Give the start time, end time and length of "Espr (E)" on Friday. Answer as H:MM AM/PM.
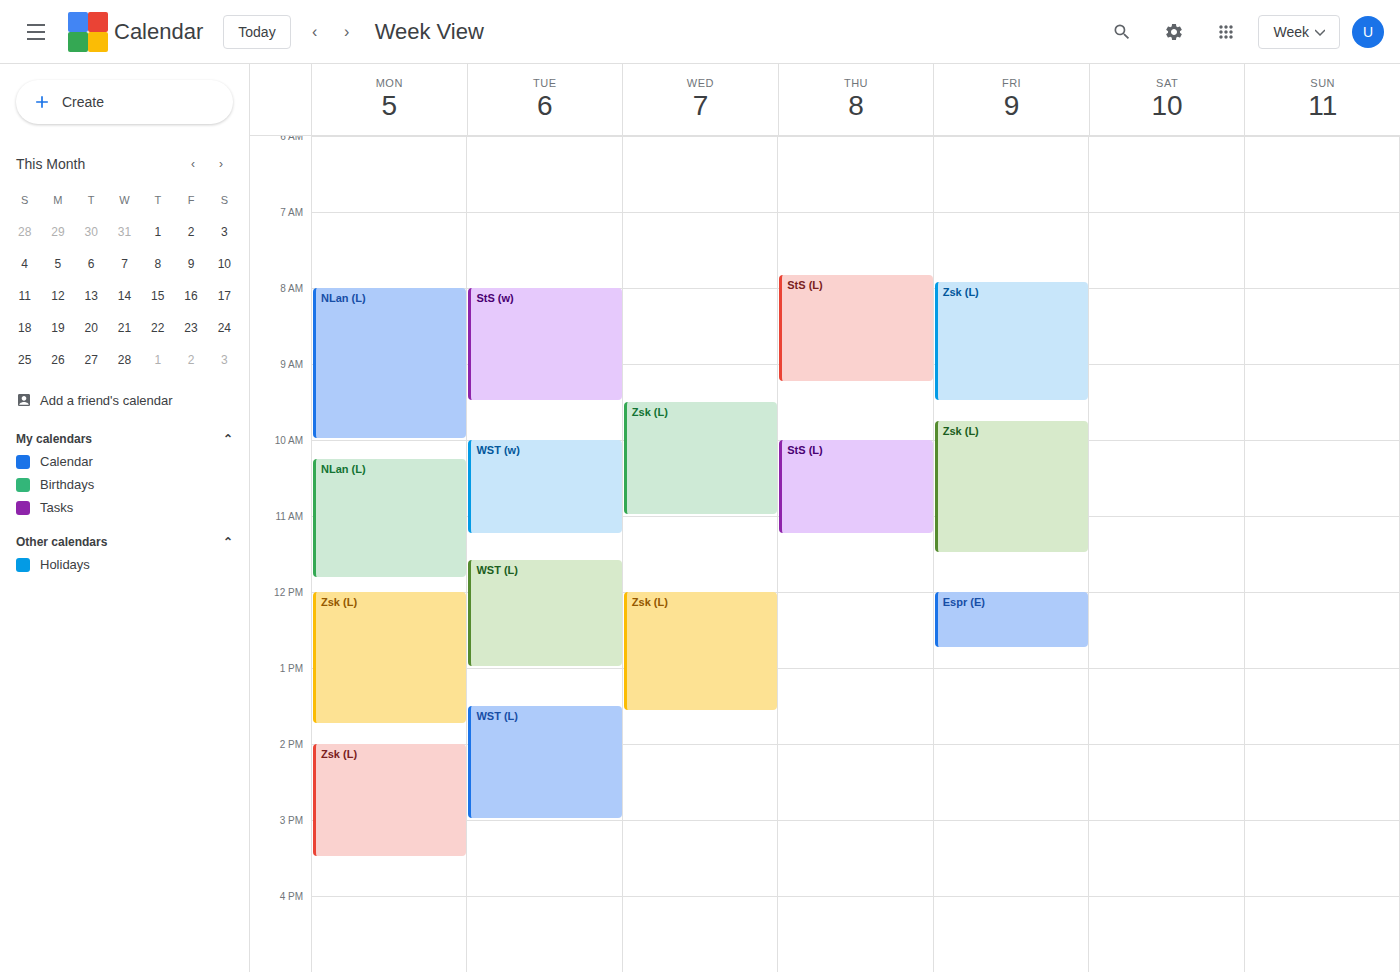
12:00 PM to 12:45 PM, 45 minutes